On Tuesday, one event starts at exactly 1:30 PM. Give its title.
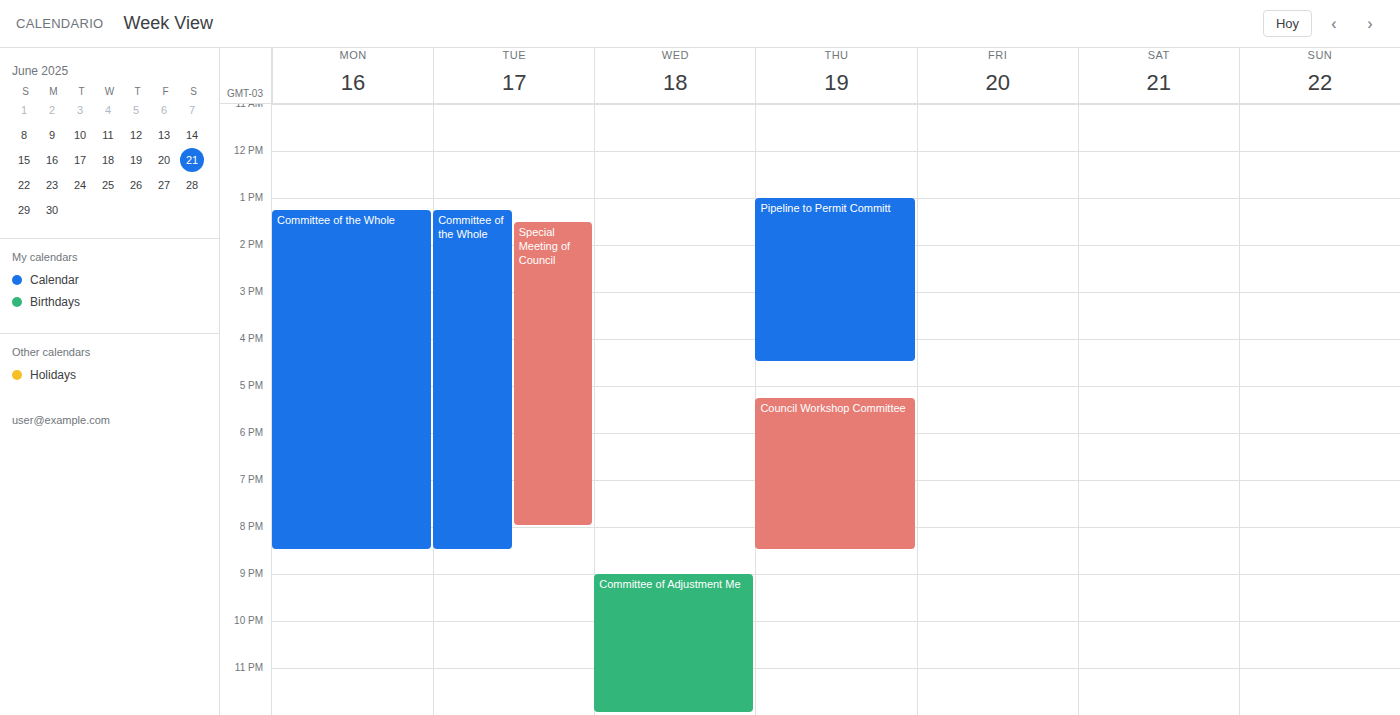
"Special Meeting of Council"